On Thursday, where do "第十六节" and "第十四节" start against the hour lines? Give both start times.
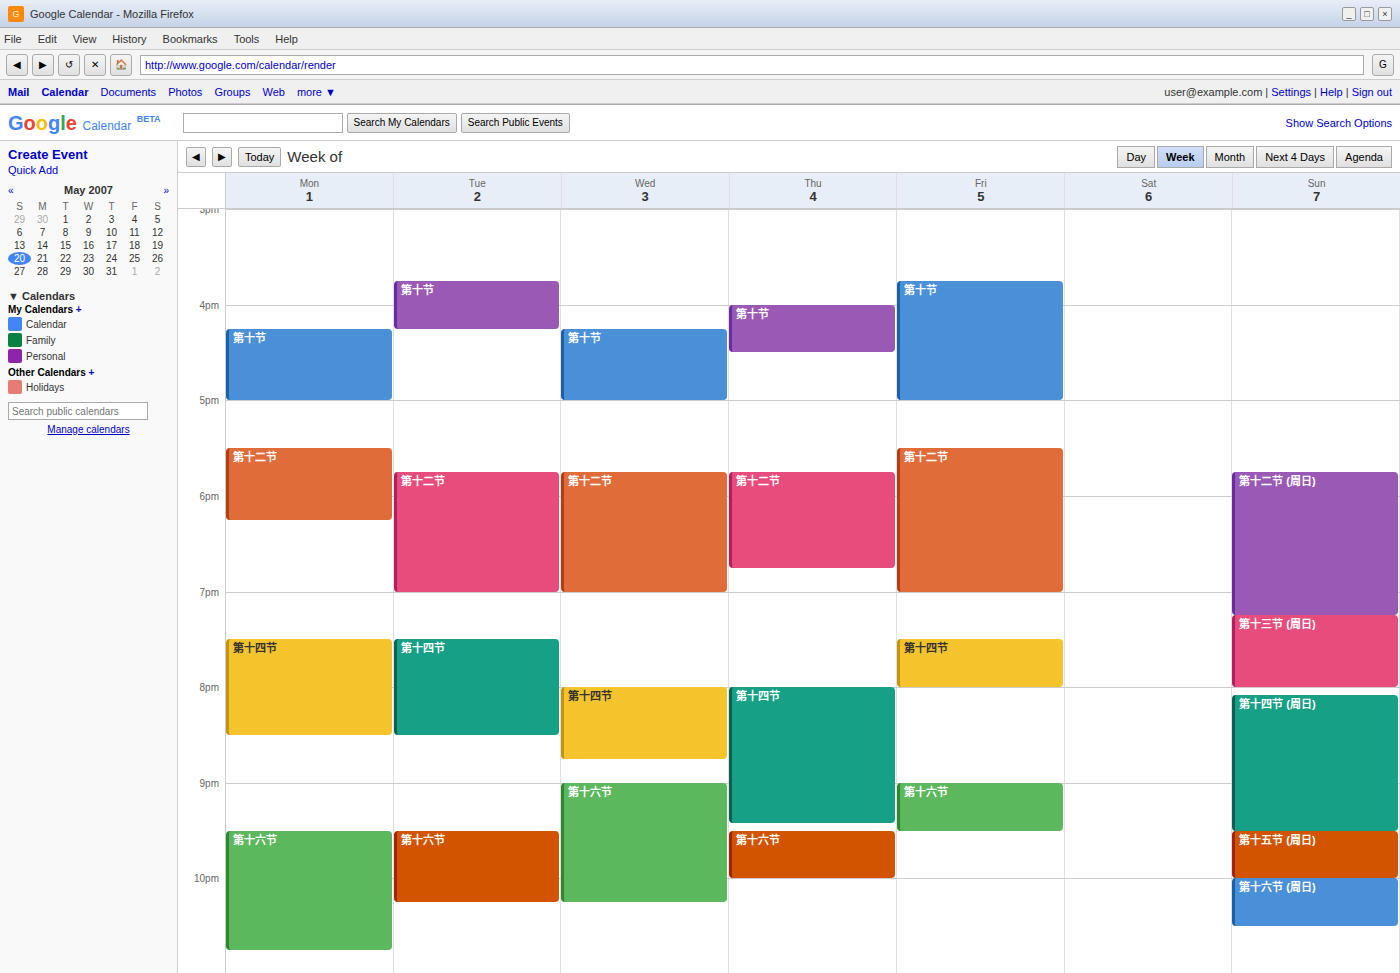
"第十六节": 9:30 PM, halfway between the 9 PM and 10 PM lines. "第十四节": 8:00 PM, exactly on the 8 PM line.